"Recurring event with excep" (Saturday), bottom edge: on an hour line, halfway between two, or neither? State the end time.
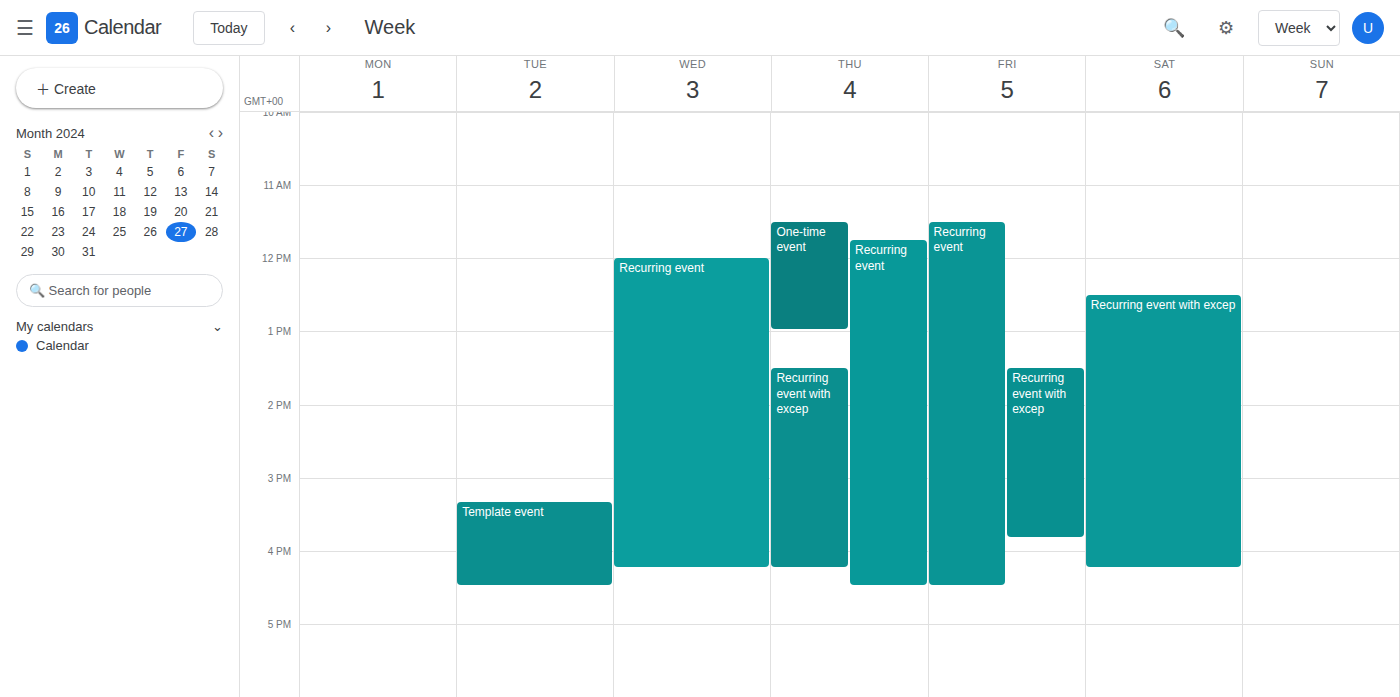
4:15 PM -- neither: a quarter of the way from the 4 PM line to the 5 PM line.